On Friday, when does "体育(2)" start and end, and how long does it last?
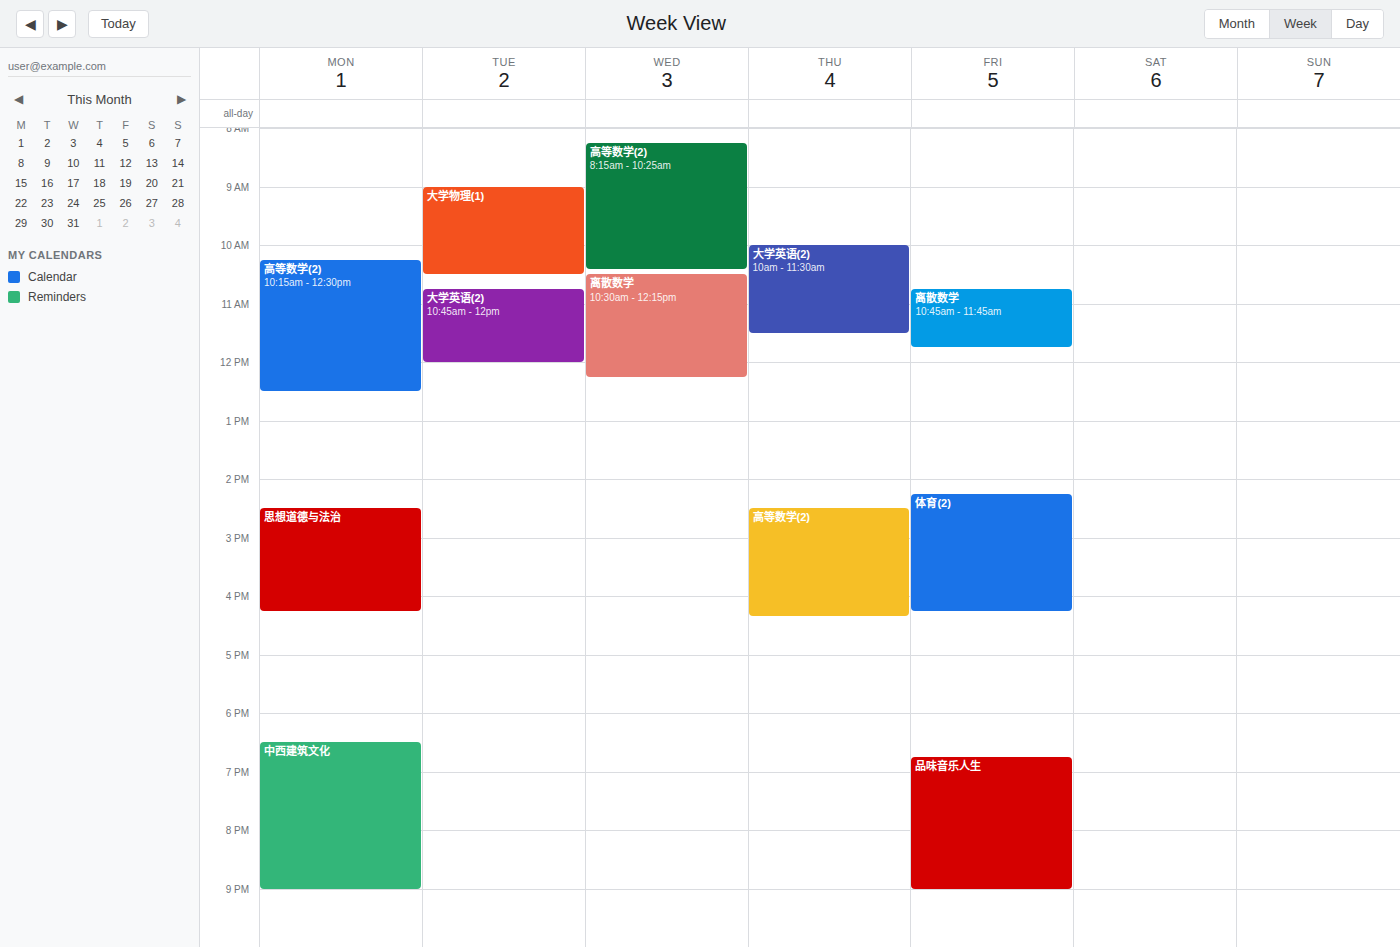
14:15 to 16:15, 2 hours